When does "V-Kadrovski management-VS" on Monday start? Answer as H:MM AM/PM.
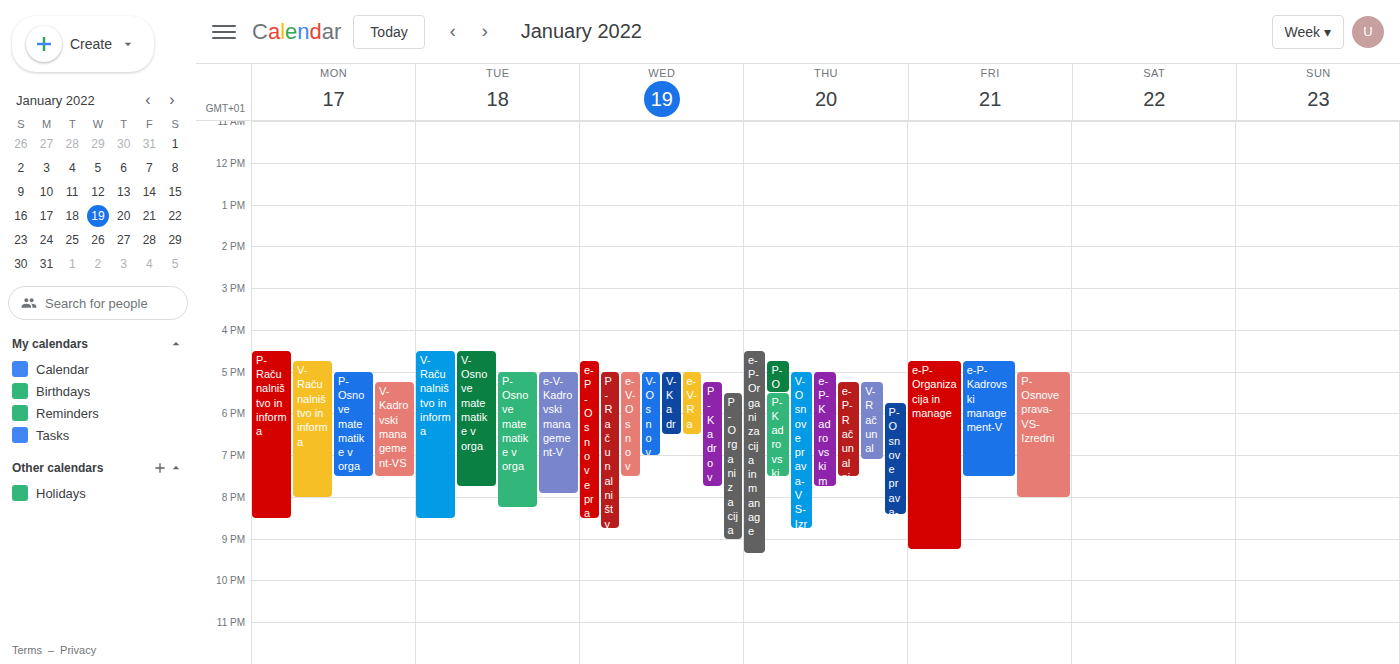
5:15 PM